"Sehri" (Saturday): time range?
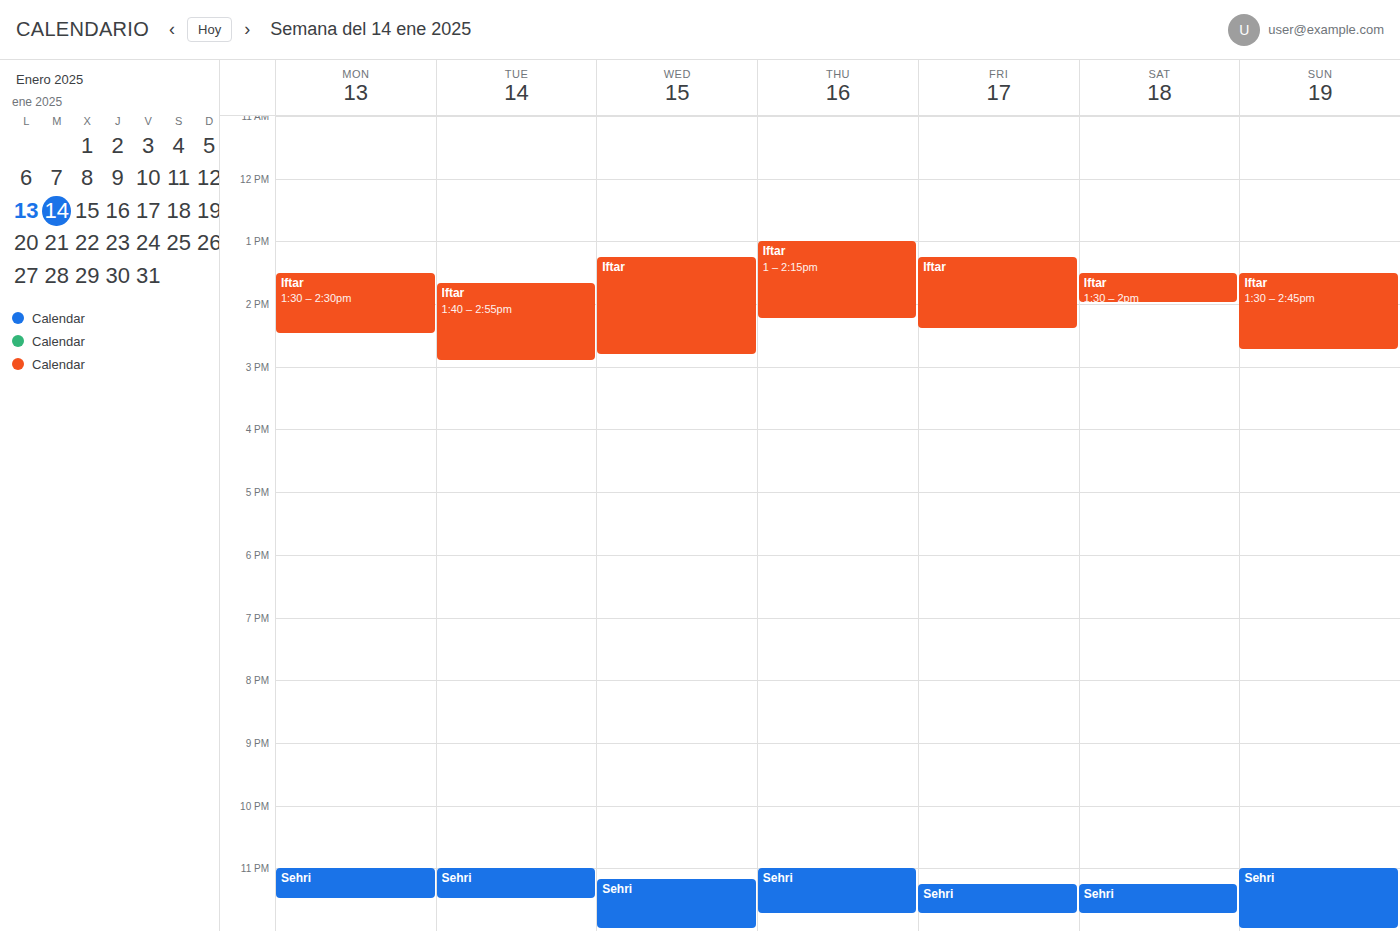
11:15 PM to 11:45 PM